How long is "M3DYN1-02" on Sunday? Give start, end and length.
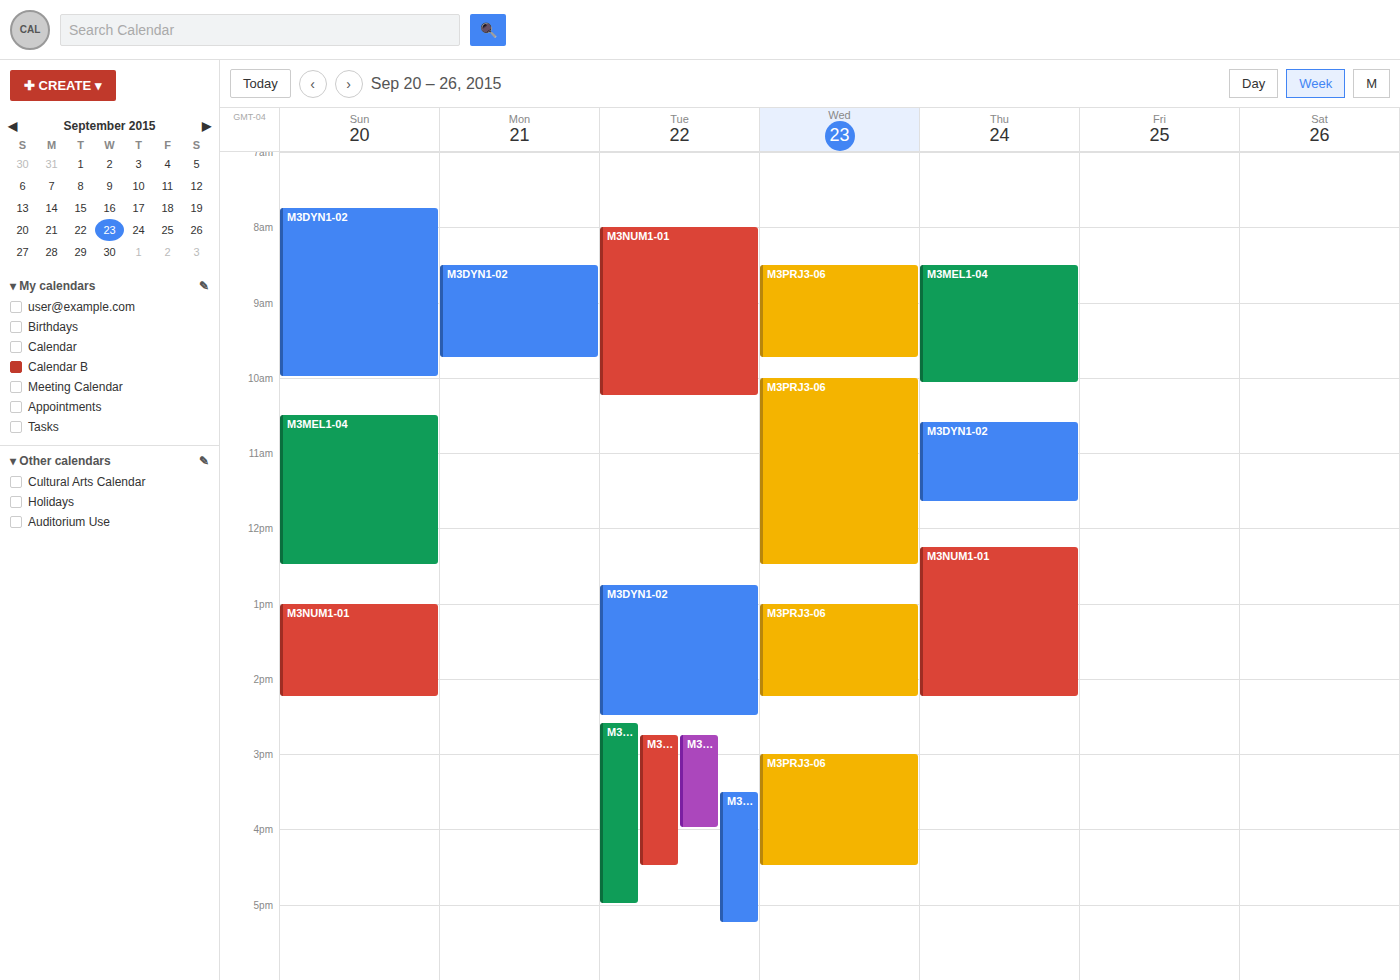
7:45 AM to 10:00 AM, 2 hours 15 minutes